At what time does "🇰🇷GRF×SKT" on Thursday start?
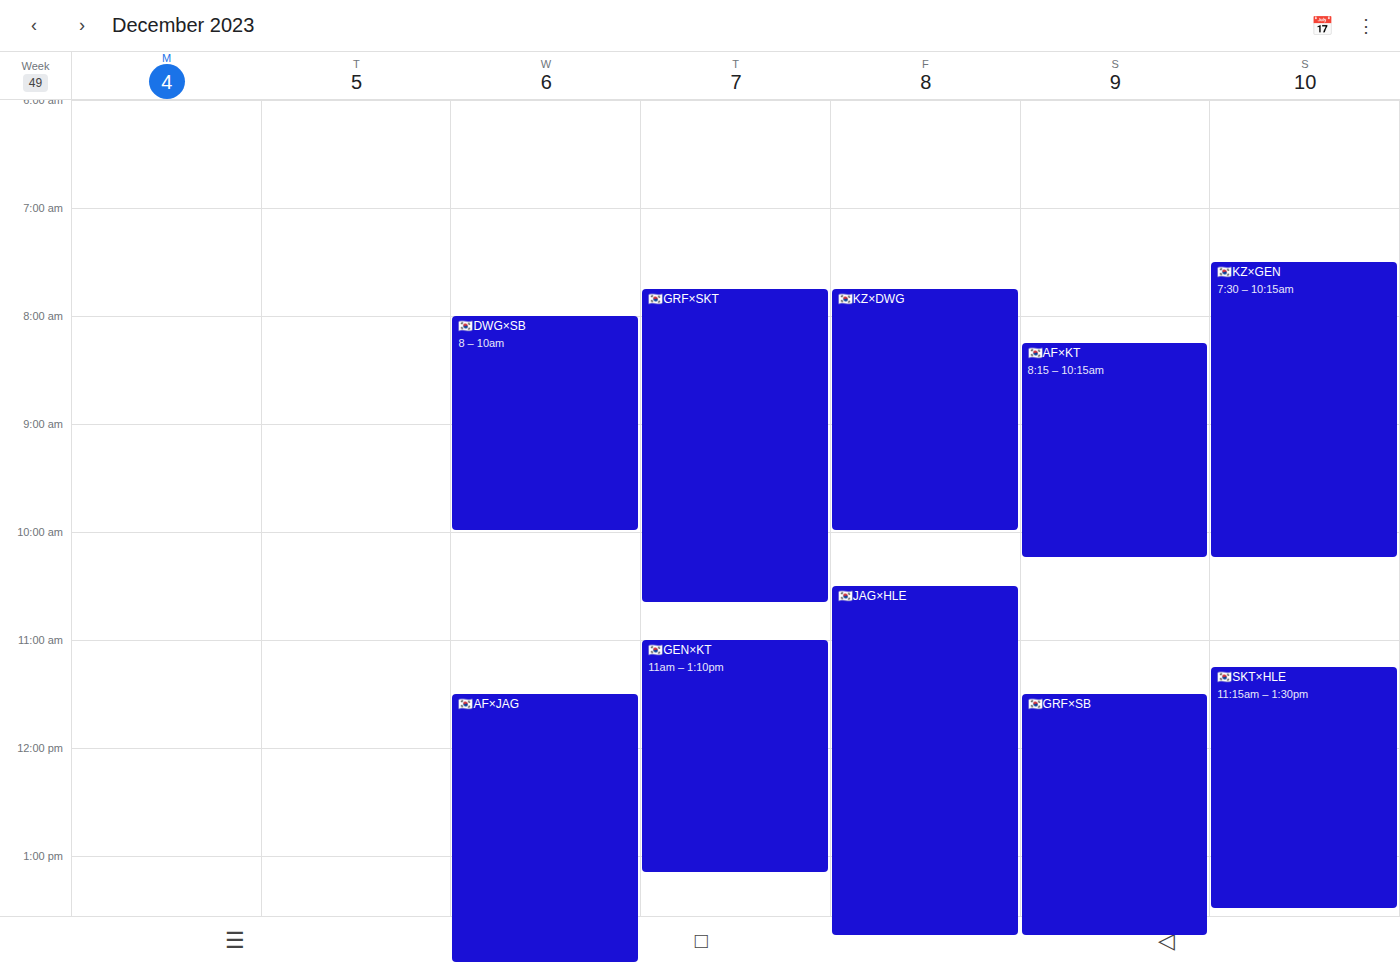
7:45 AM